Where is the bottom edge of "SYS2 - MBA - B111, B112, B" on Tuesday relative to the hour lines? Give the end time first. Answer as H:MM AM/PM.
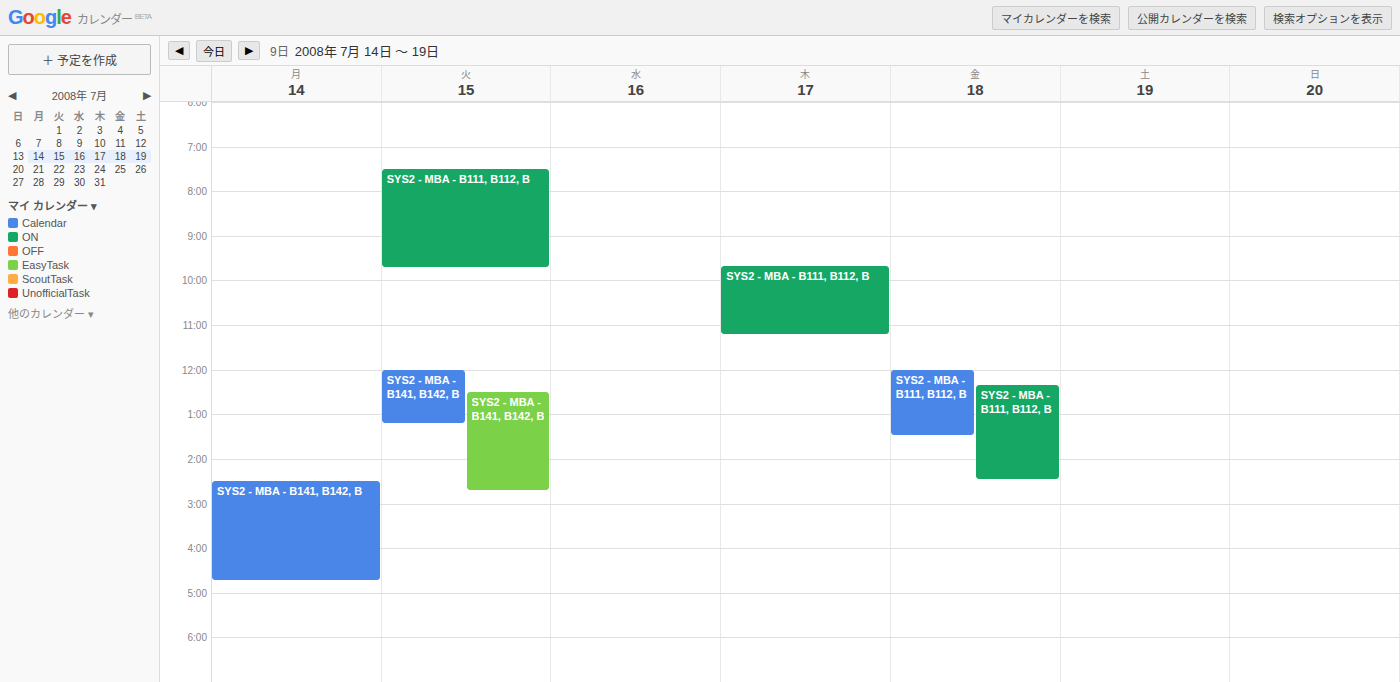
9:45 AM -- neither: three quarters of the way from the 9 AM line to the 10 AM line.